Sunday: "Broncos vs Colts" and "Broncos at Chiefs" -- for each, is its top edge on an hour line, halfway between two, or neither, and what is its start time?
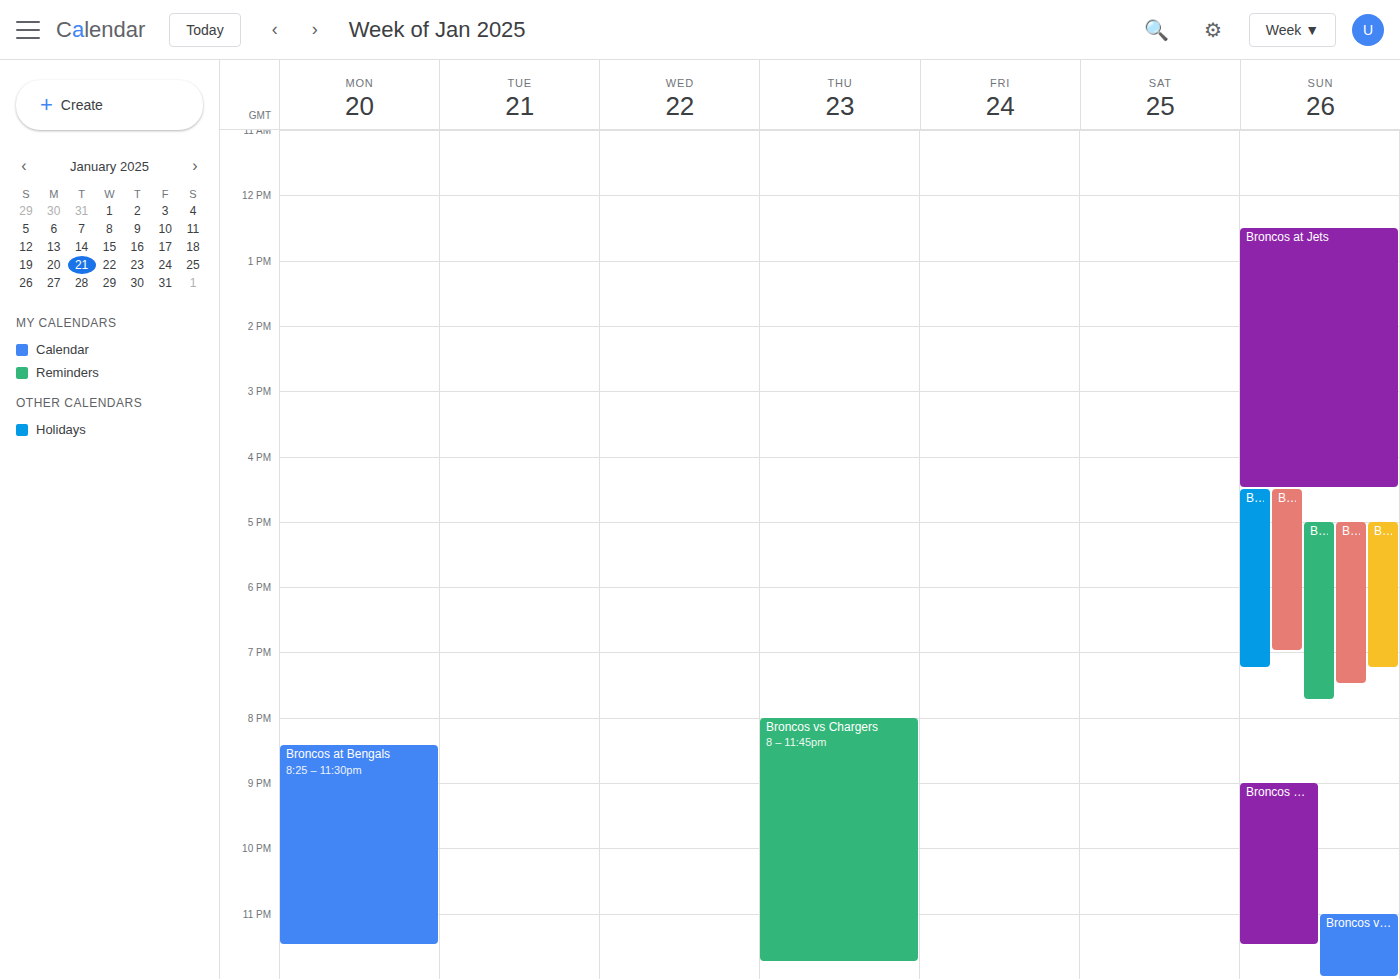
"Broncos vs Colts": 23:00, exactly on the 23:00 line. "Broncos at Chiefs": 21:00, exactly on the 21:00 line.